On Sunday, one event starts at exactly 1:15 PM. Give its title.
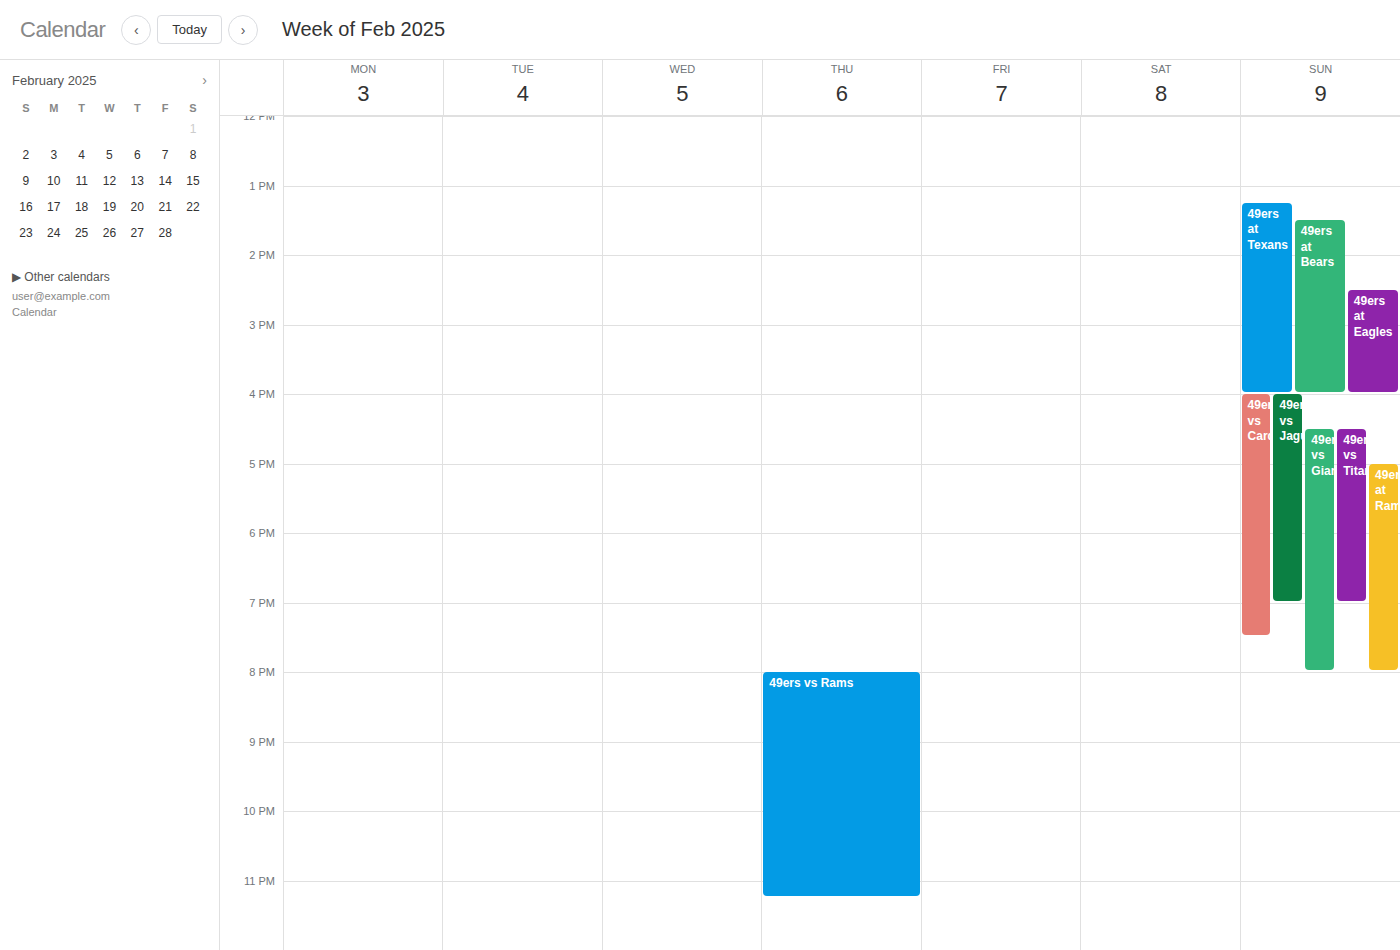
"49ers at Texans"